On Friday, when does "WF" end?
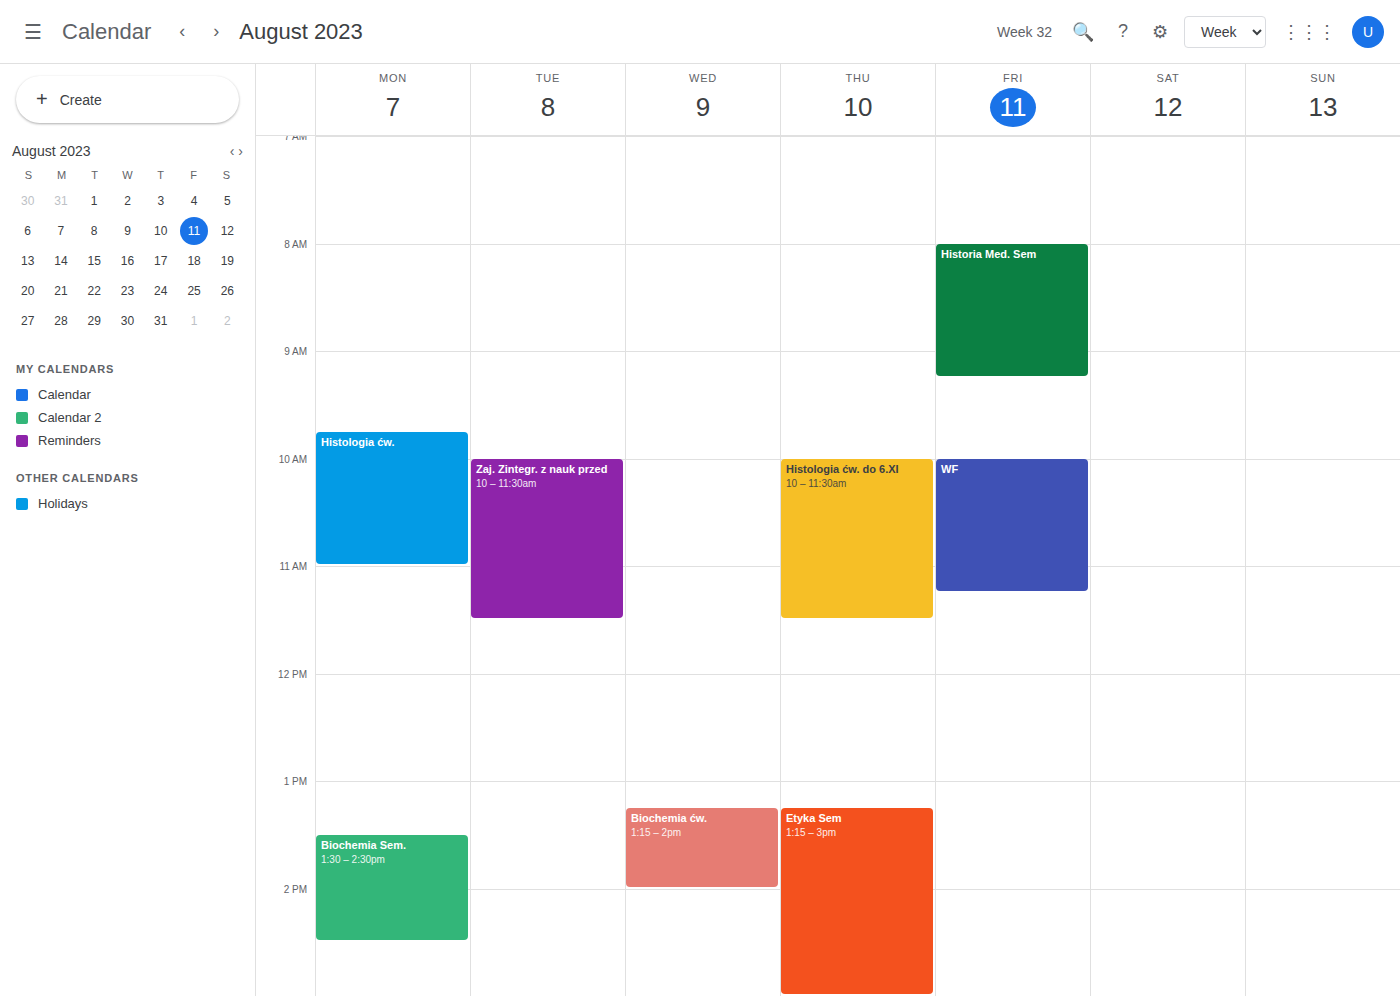
11:15 AM